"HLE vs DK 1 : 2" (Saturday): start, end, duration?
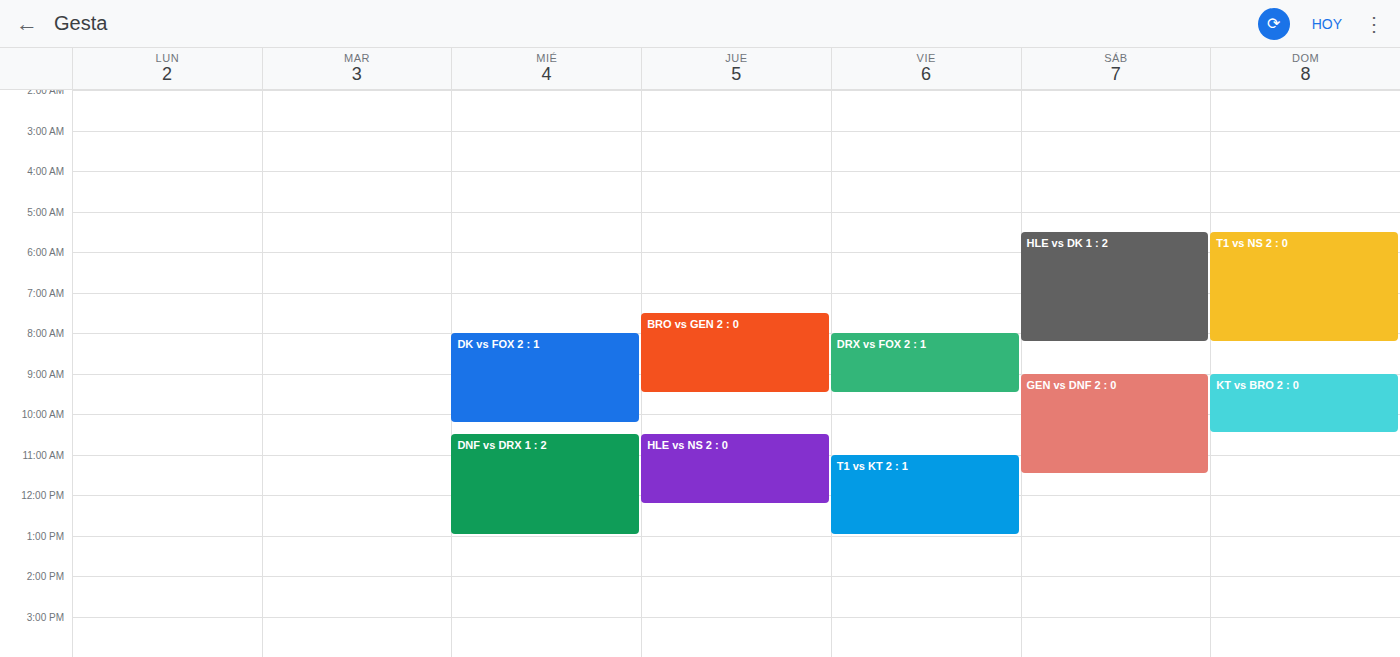
5:30 AM to 8:15 AM, 2 hours 45 minutes